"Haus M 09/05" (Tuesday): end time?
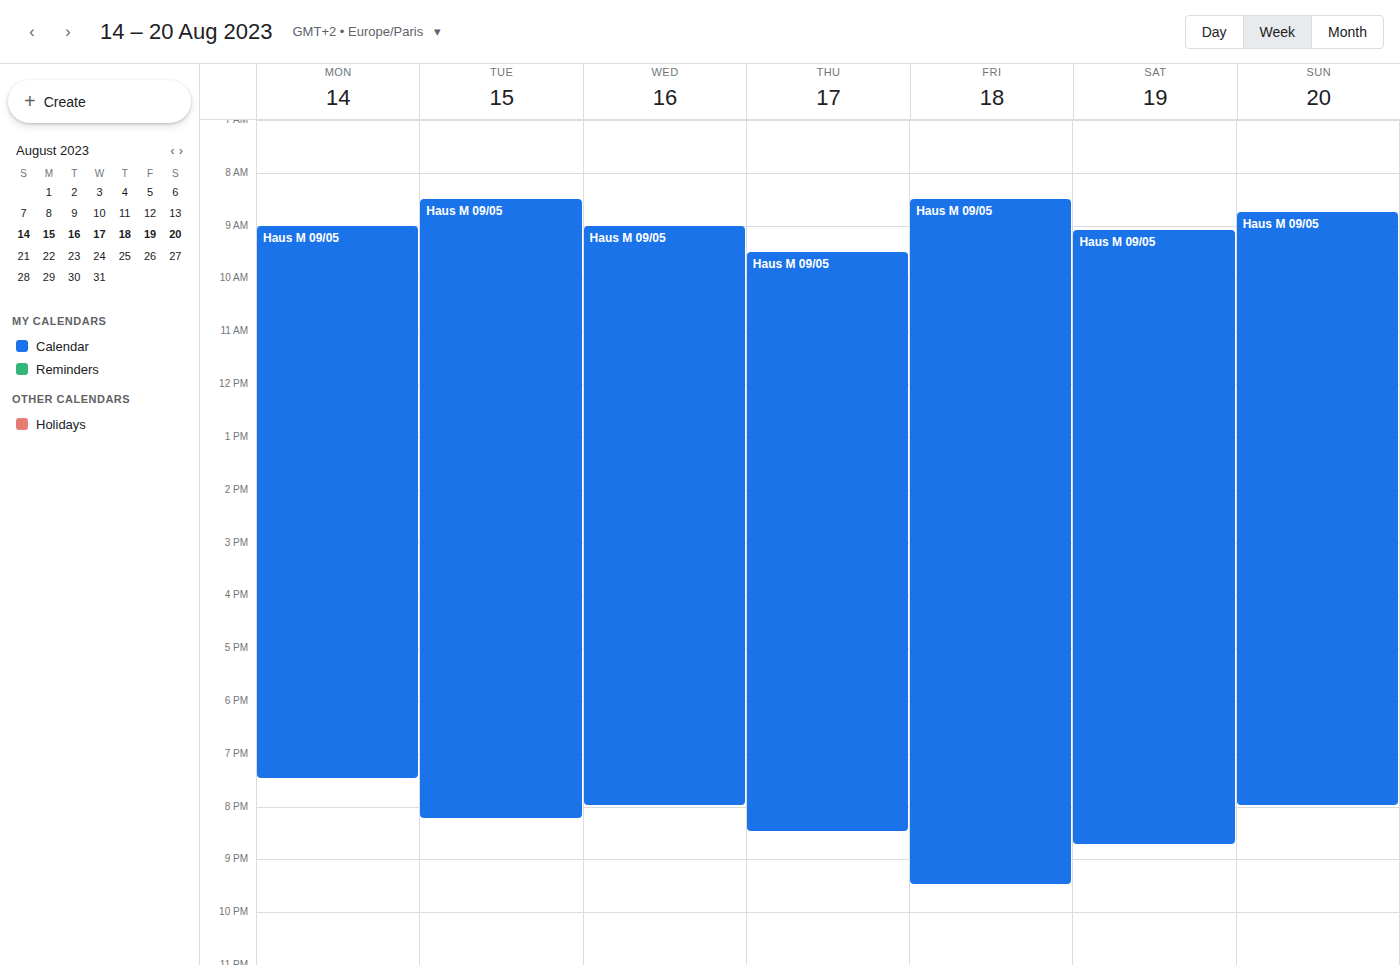
8:15 PM